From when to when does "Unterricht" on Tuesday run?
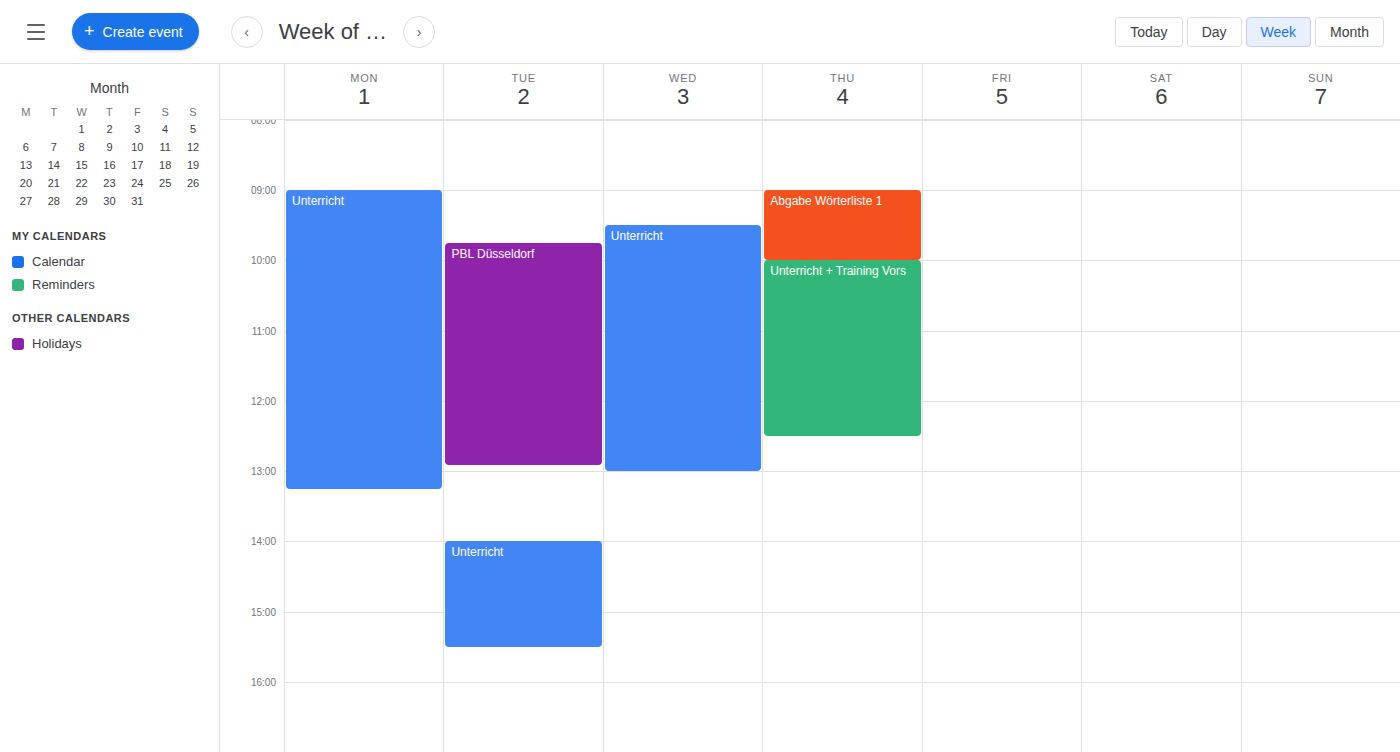
2:00 PM to 3:30 PM